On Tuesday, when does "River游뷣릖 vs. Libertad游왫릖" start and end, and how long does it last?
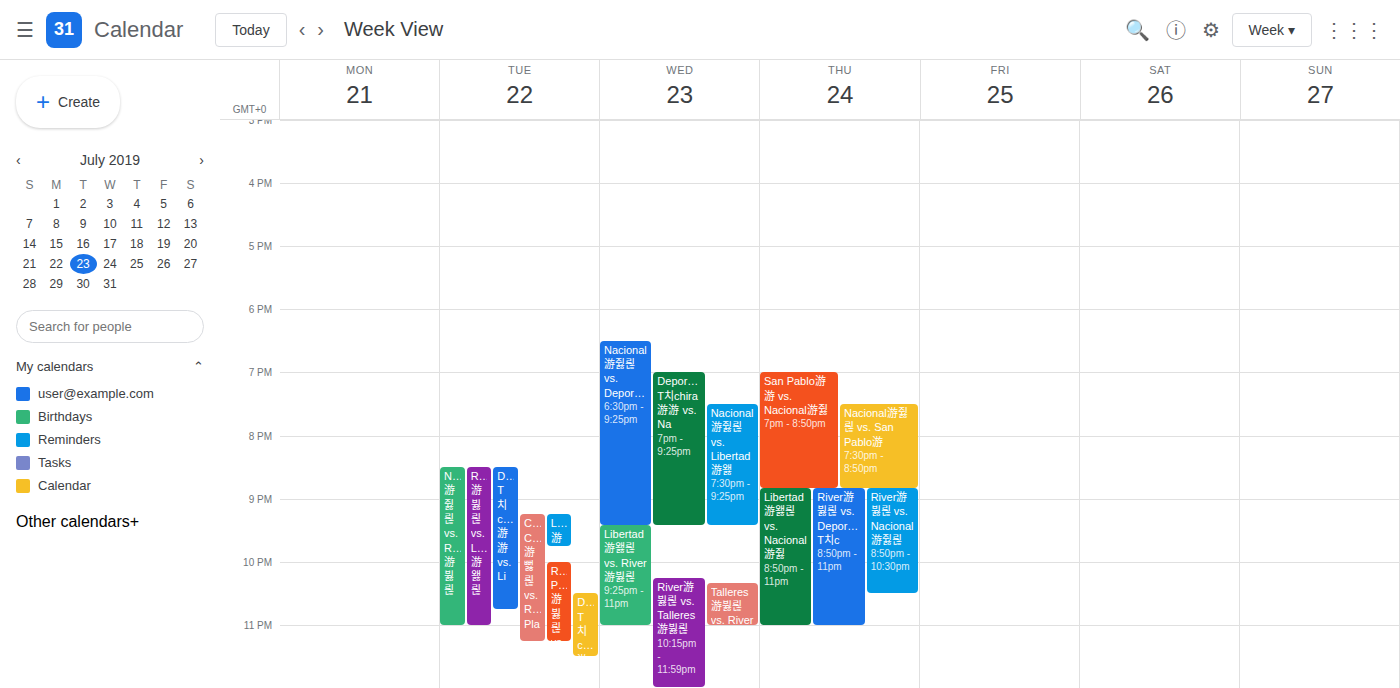
20:30 to 23:00, 2 hours 30 minutes